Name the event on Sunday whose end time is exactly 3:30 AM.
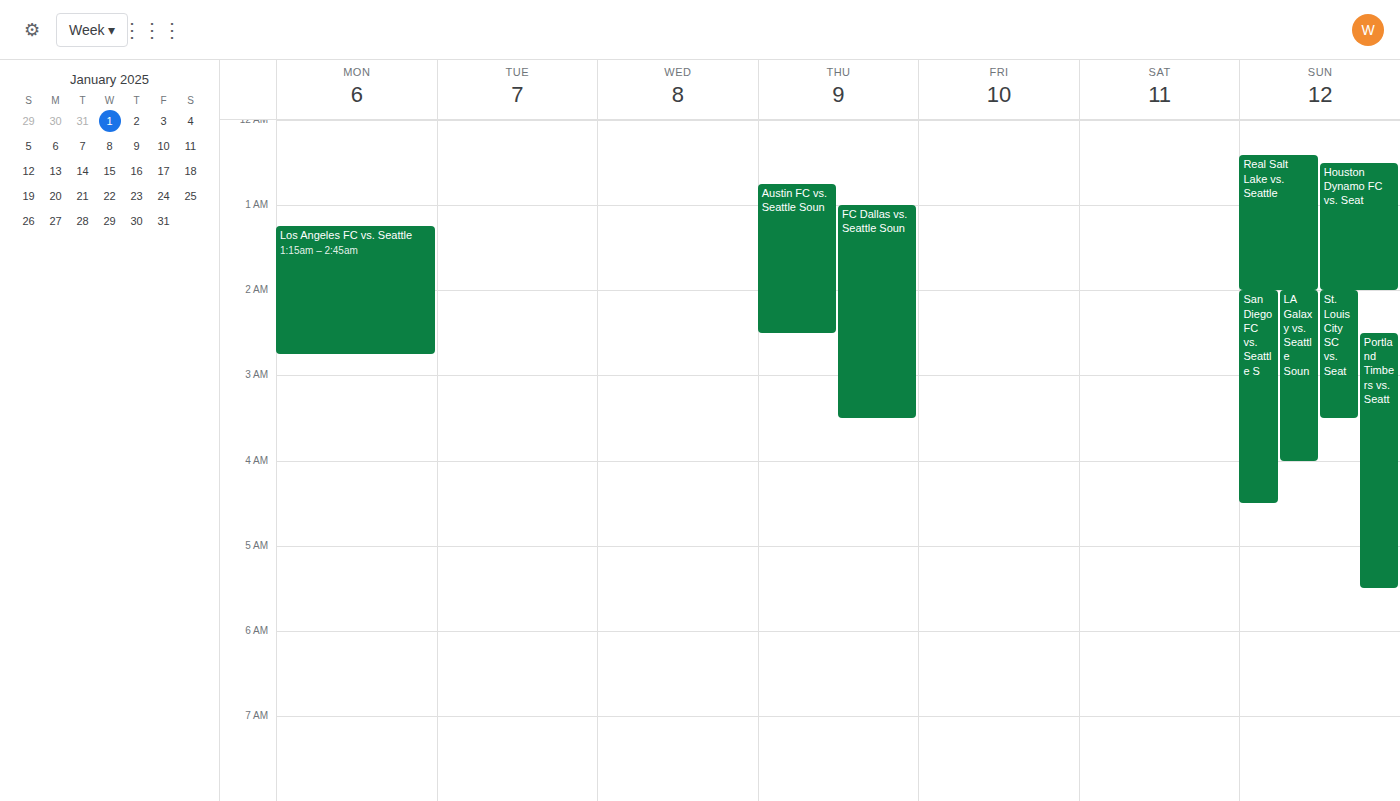
"St. Louis City SC vs. Seat"